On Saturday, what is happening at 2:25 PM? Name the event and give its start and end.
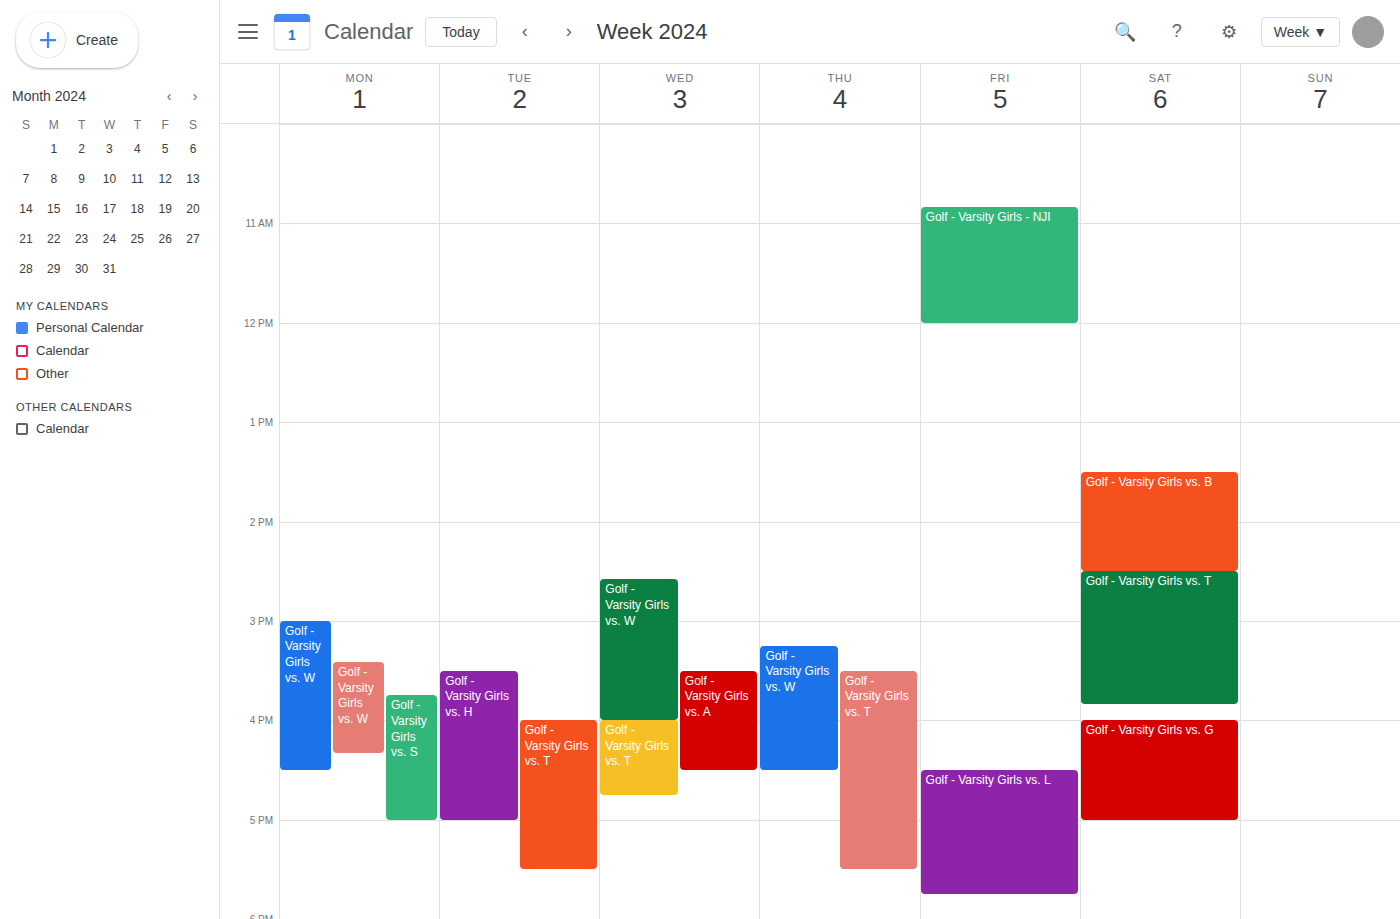
"Golf - Varsity Girls vs. B", 1:30 PM to 2:30 PM